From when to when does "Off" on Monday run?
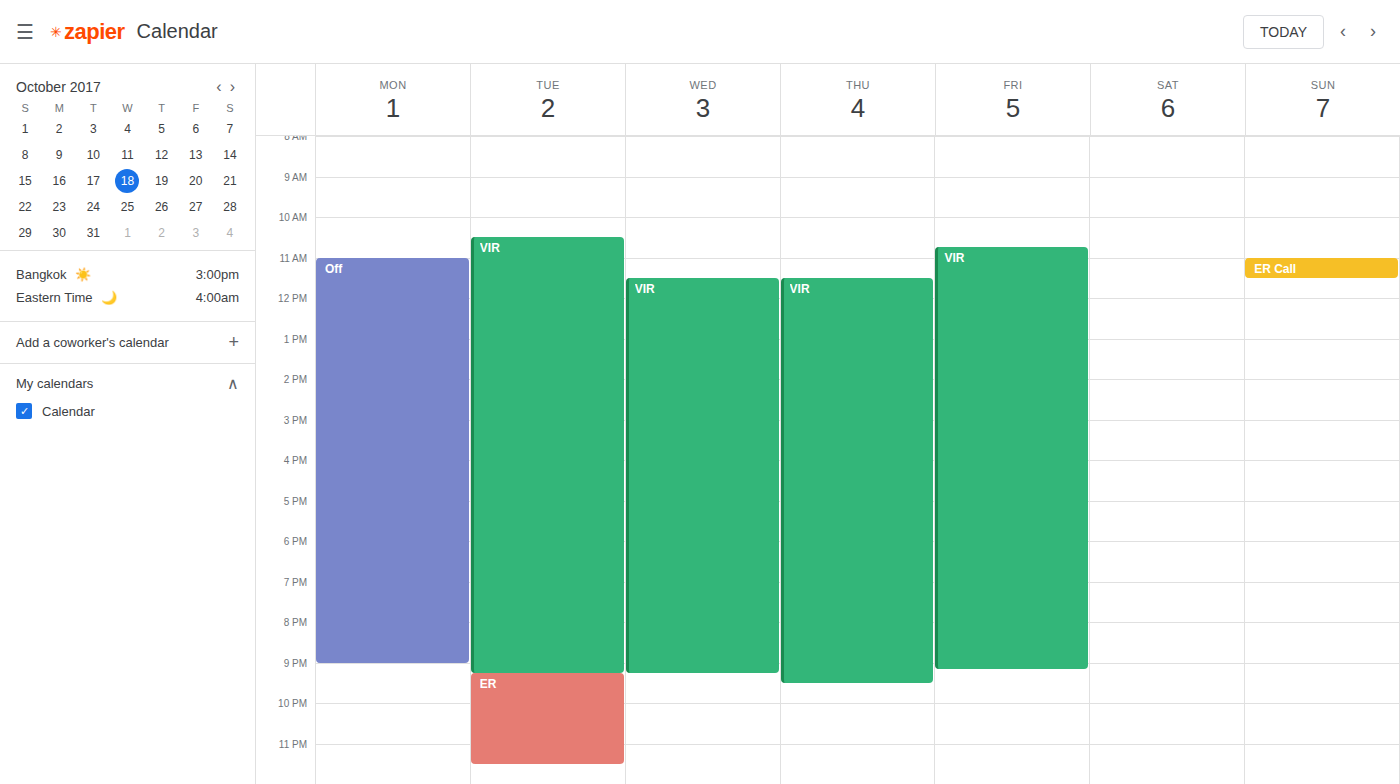
11:00 AM to 9:00 PM